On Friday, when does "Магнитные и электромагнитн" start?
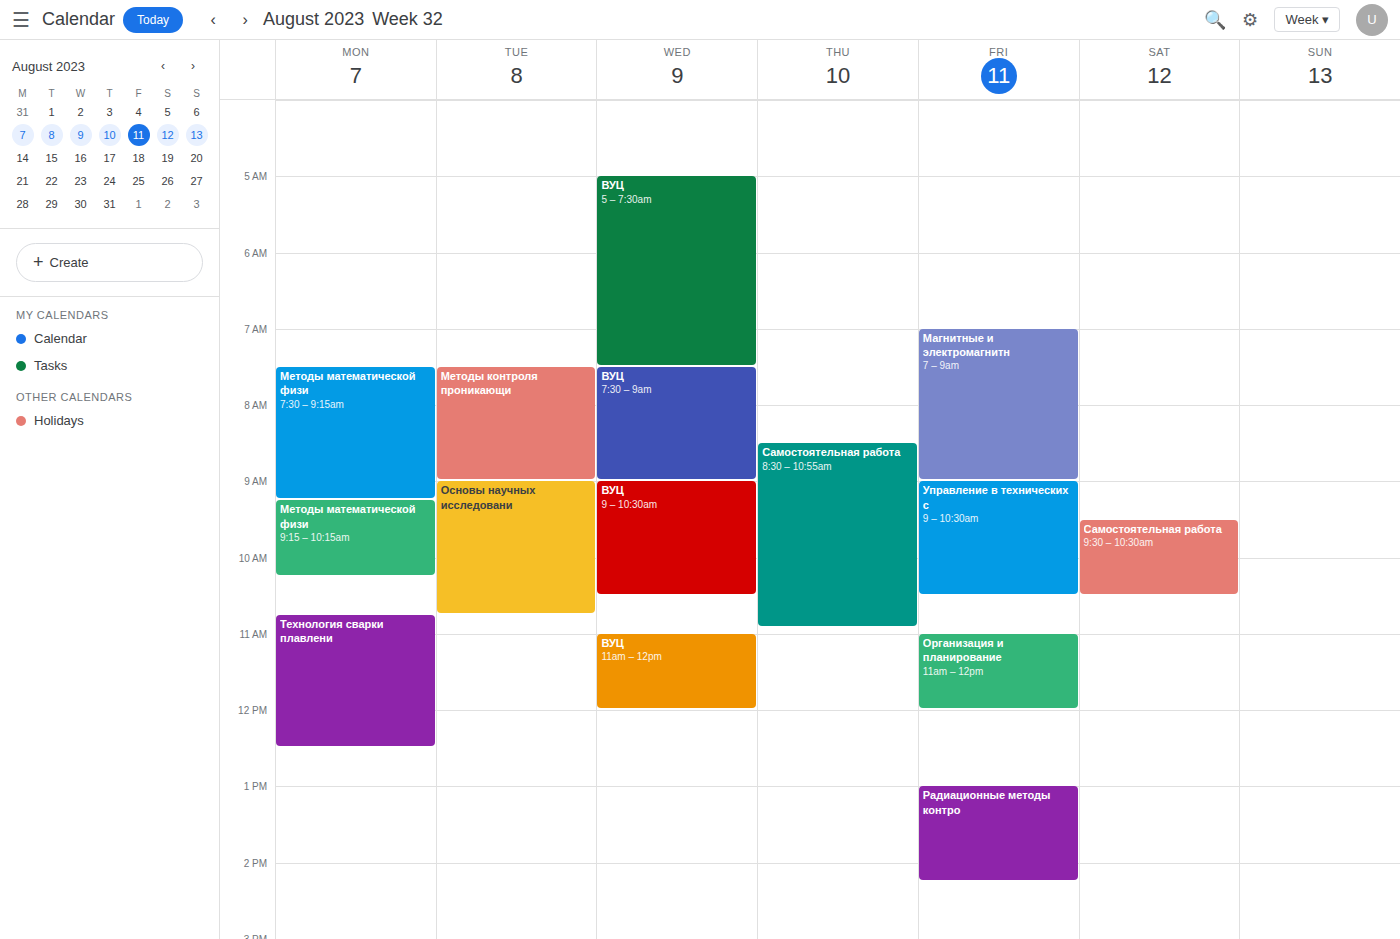
7:00 AM